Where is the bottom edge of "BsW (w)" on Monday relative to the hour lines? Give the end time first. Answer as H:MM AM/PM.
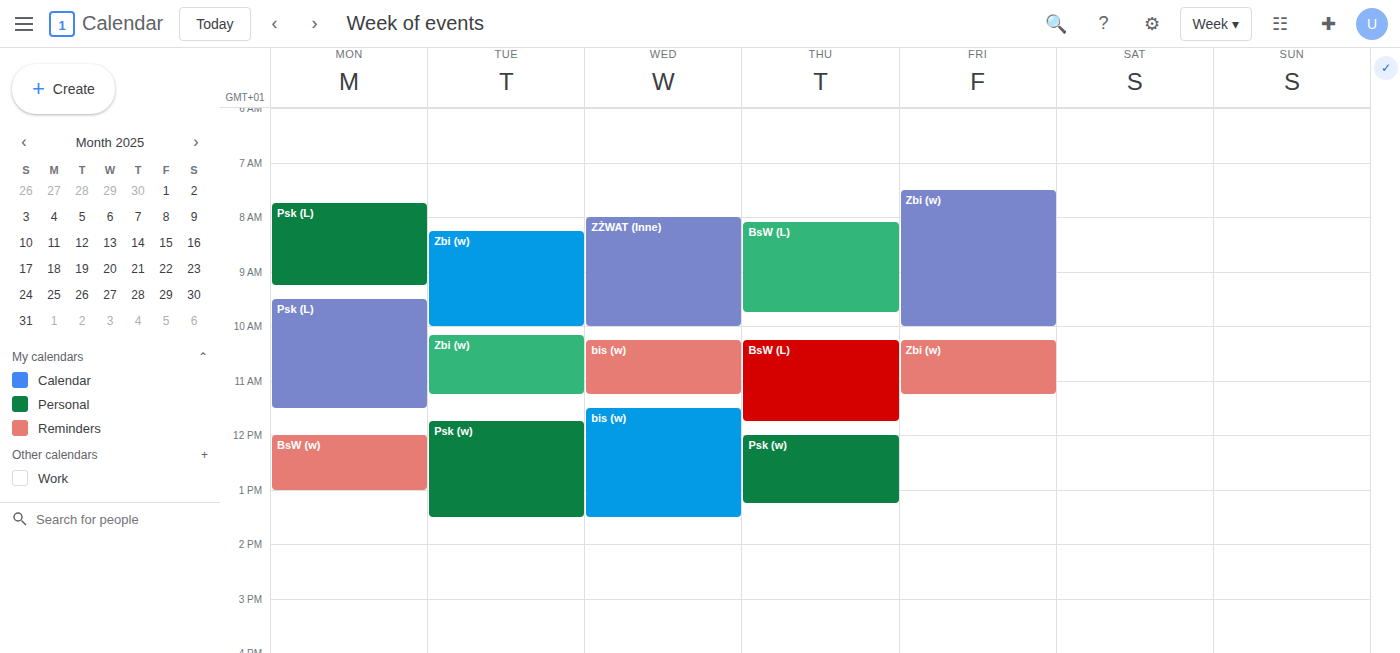
1:00 PM -- exactly on the 1 PM line.